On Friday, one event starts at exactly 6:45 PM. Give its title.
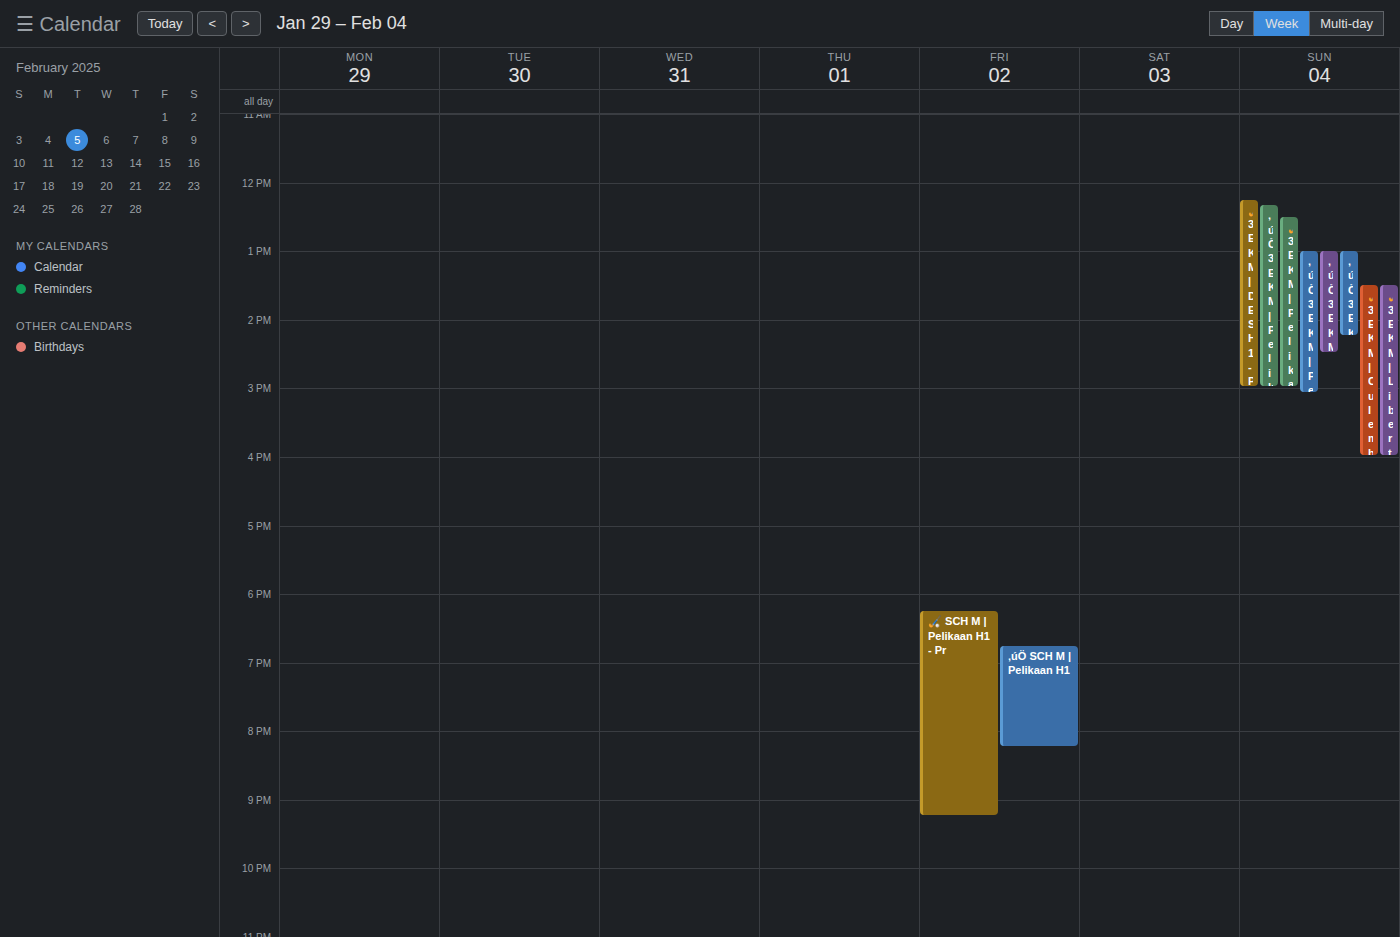
"‚úÖ SCH M | Pelikaan H1"